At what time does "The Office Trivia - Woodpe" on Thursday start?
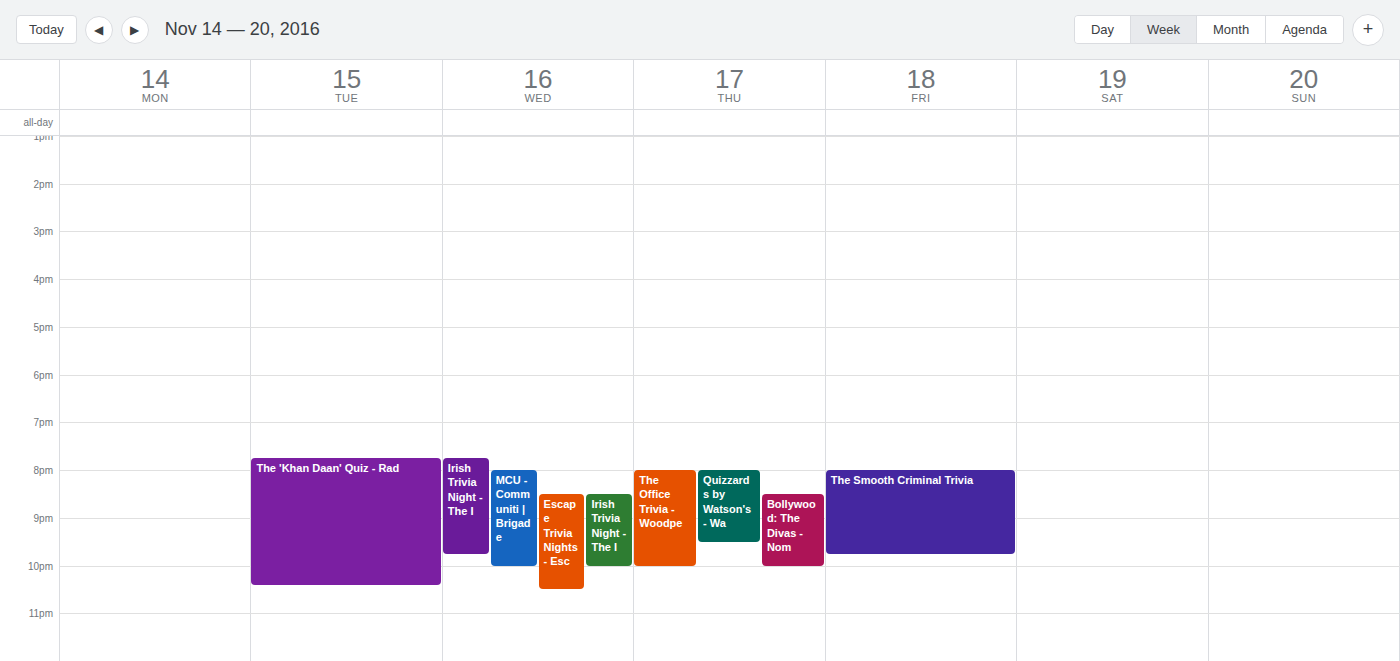
20:00